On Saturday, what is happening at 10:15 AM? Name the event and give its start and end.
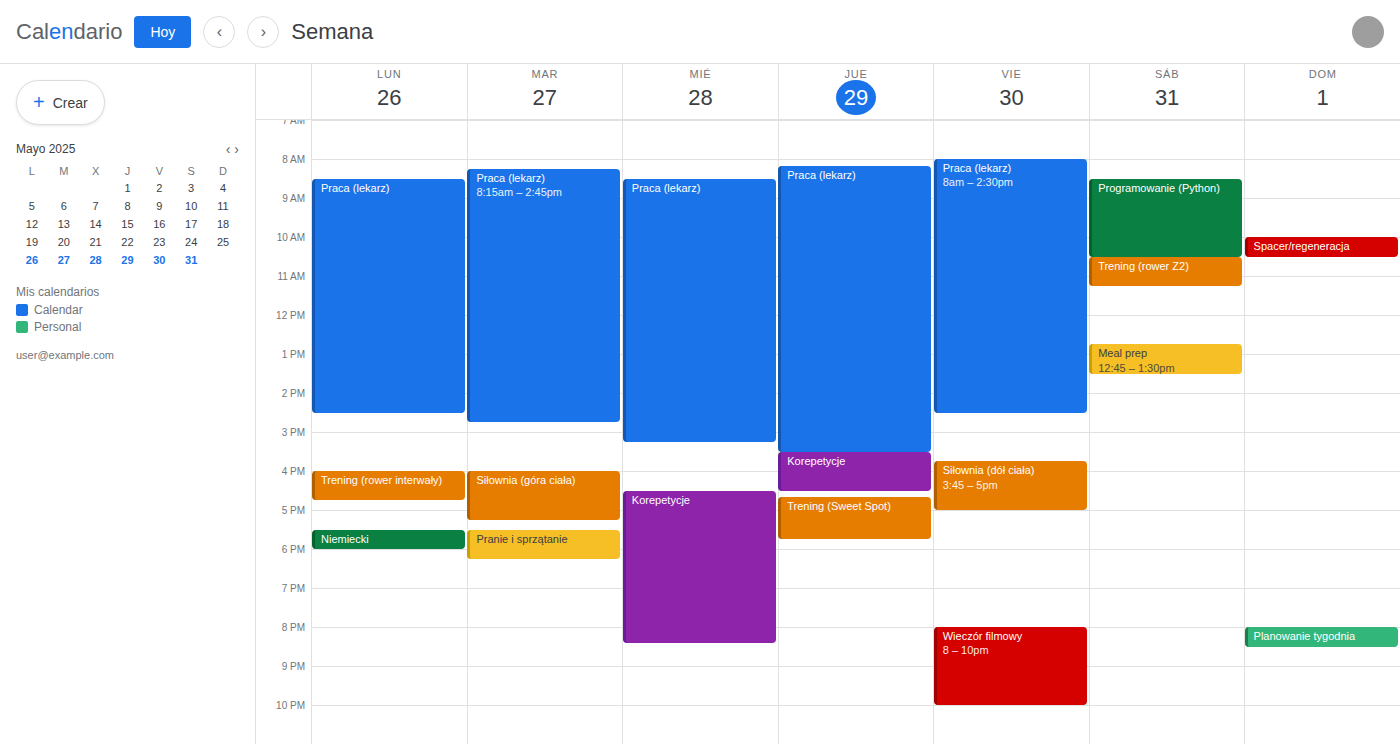
"Programowanie (Python)", 8:30 AM to 10:30 AM